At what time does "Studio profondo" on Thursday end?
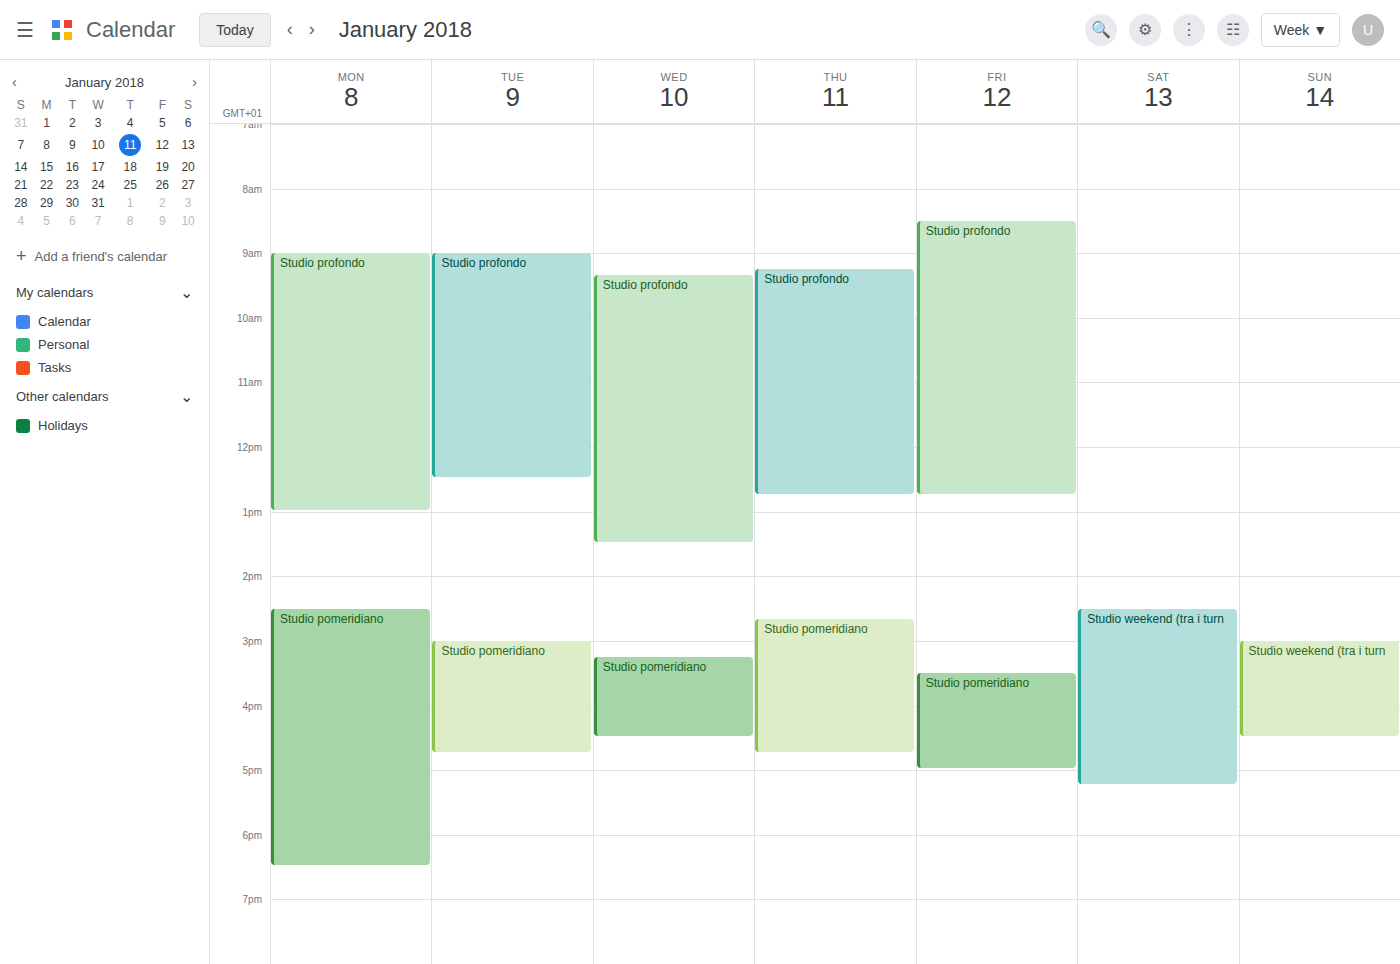
12:45 PM